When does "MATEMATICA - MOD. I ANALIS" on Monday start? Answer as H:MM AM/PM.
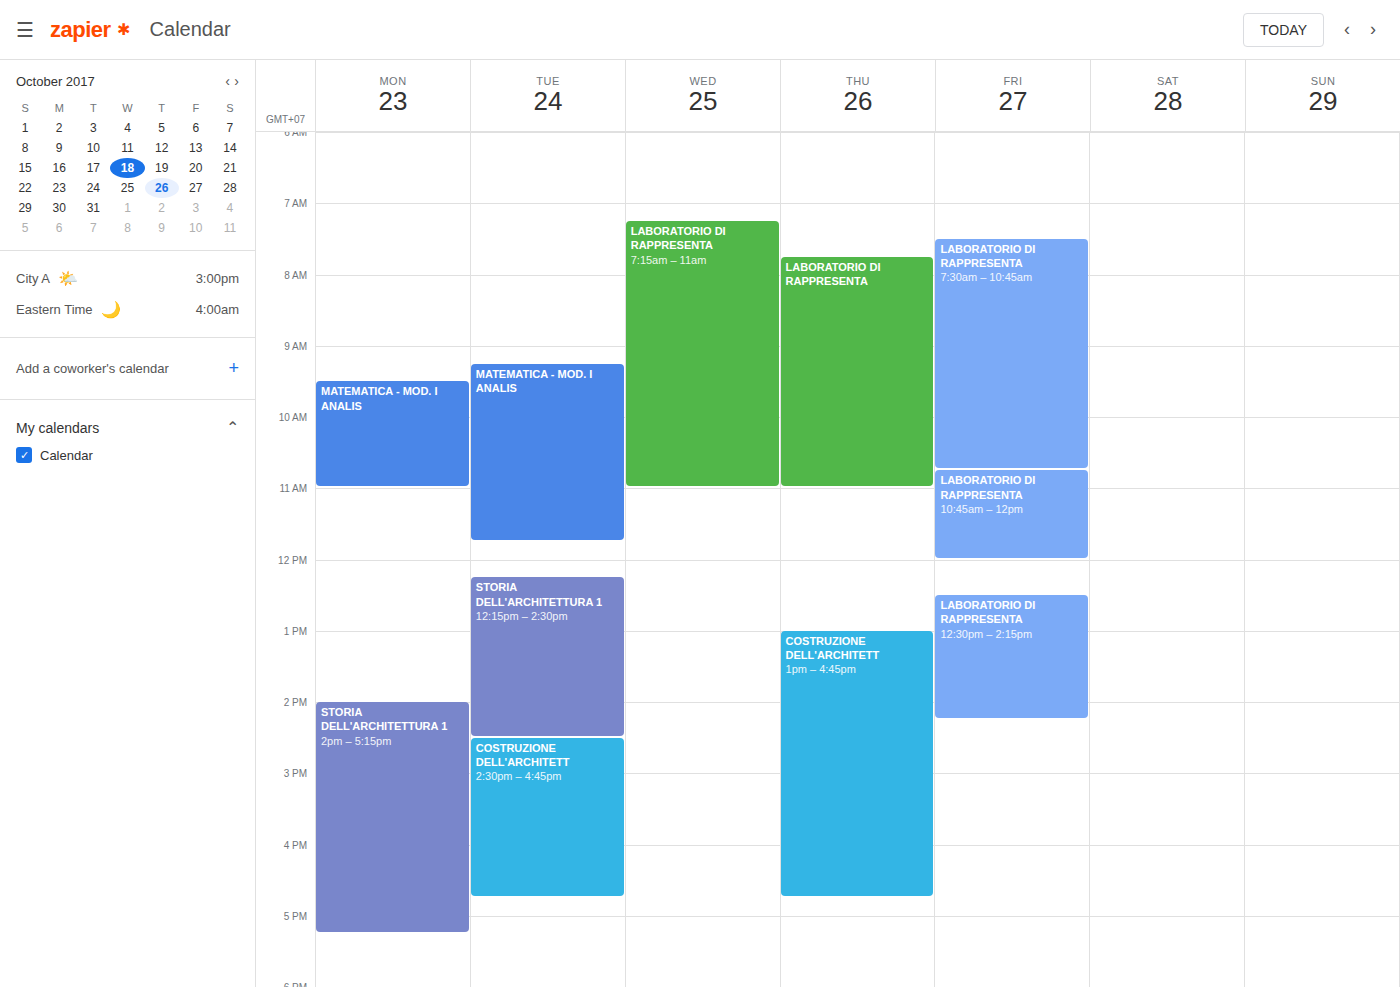
9:30 AM